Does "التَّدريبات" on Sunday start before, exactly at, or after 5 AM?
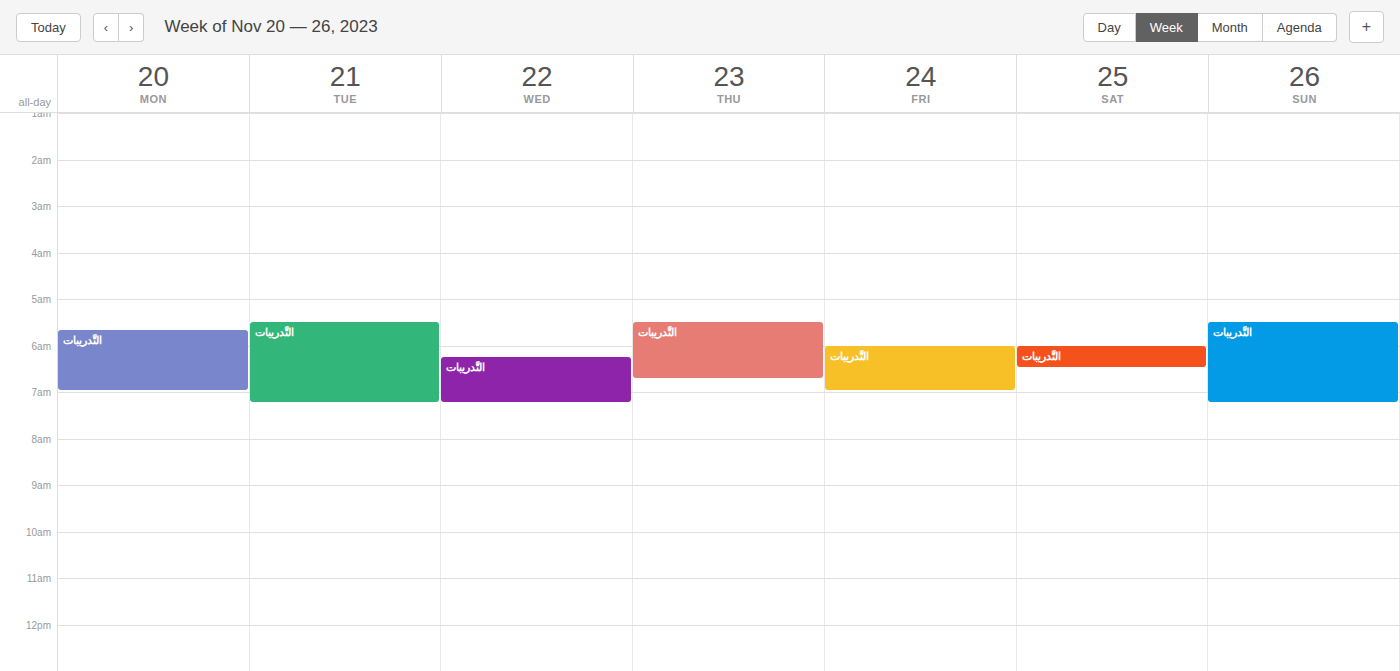
5:30 AM -- after 5 AM, 30 minutes below the 5 AM line.